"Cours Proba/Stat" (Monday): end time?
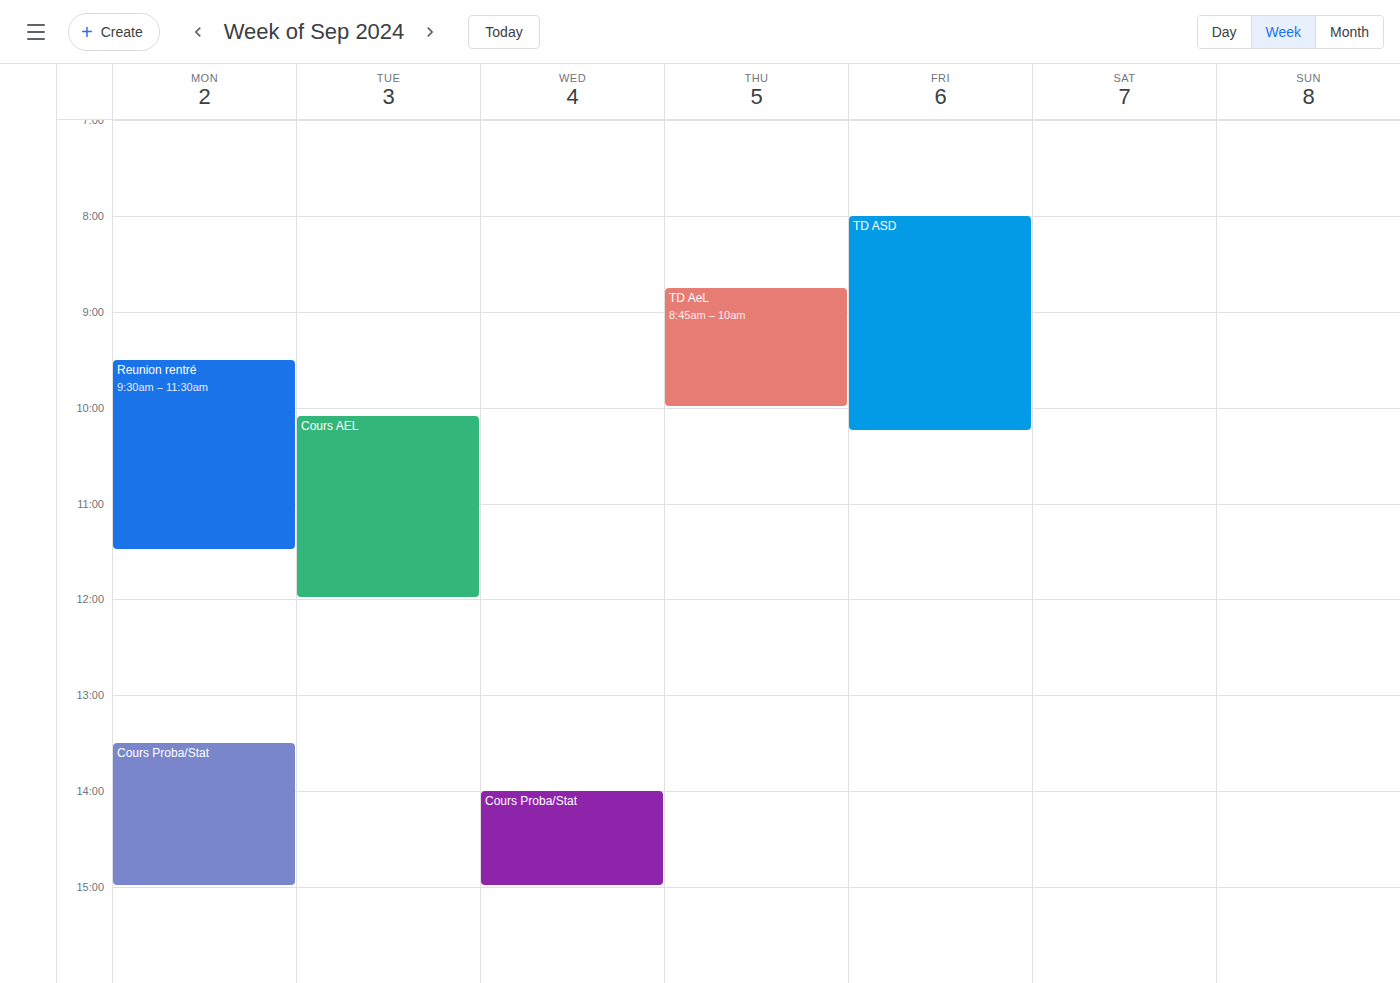
15:00